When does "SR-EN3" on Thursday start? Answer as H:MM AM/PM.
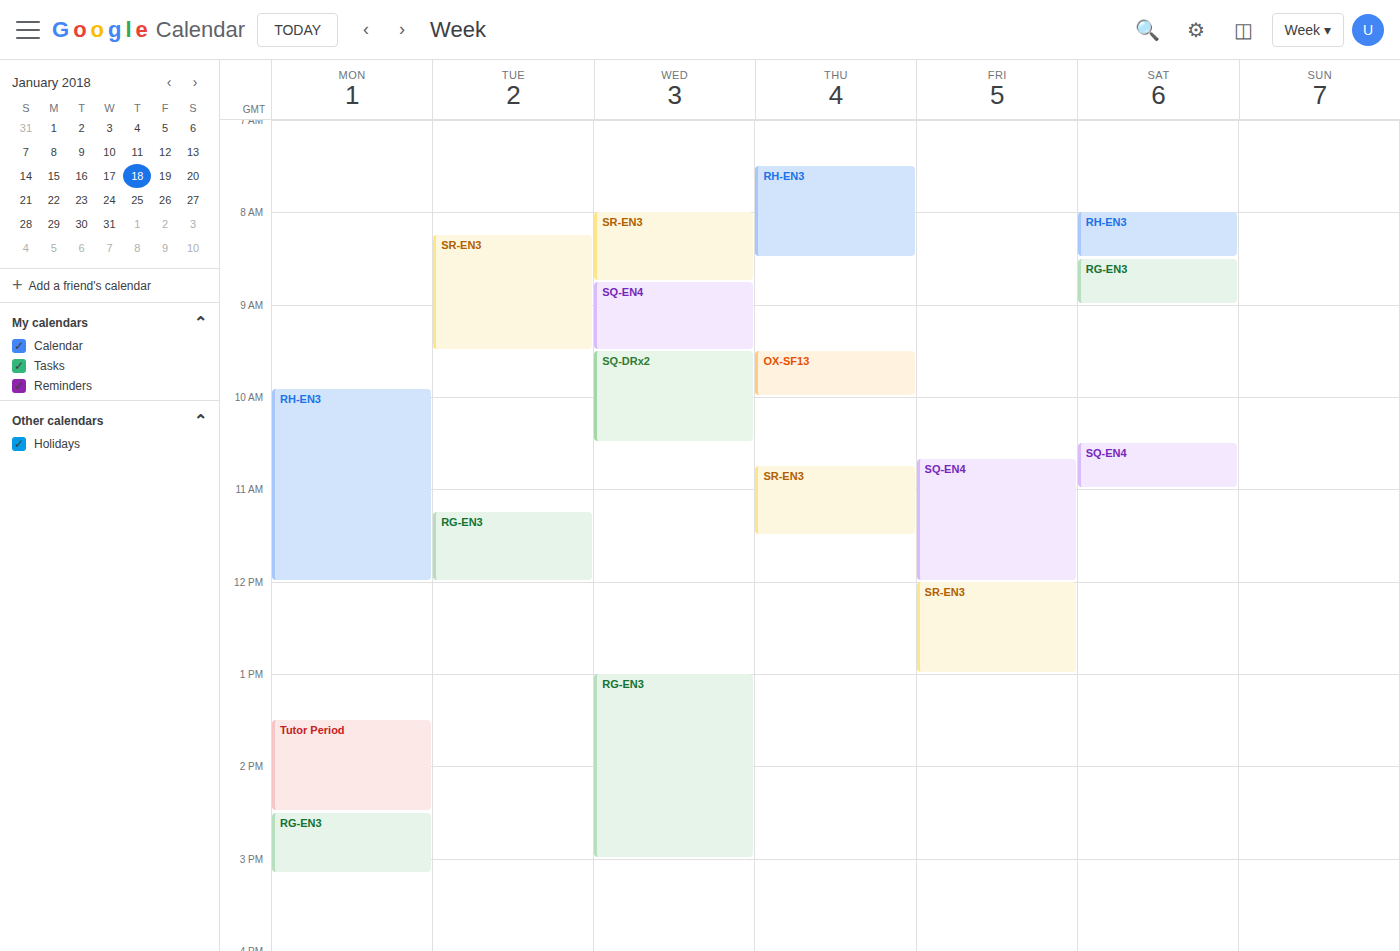
10:45 AM